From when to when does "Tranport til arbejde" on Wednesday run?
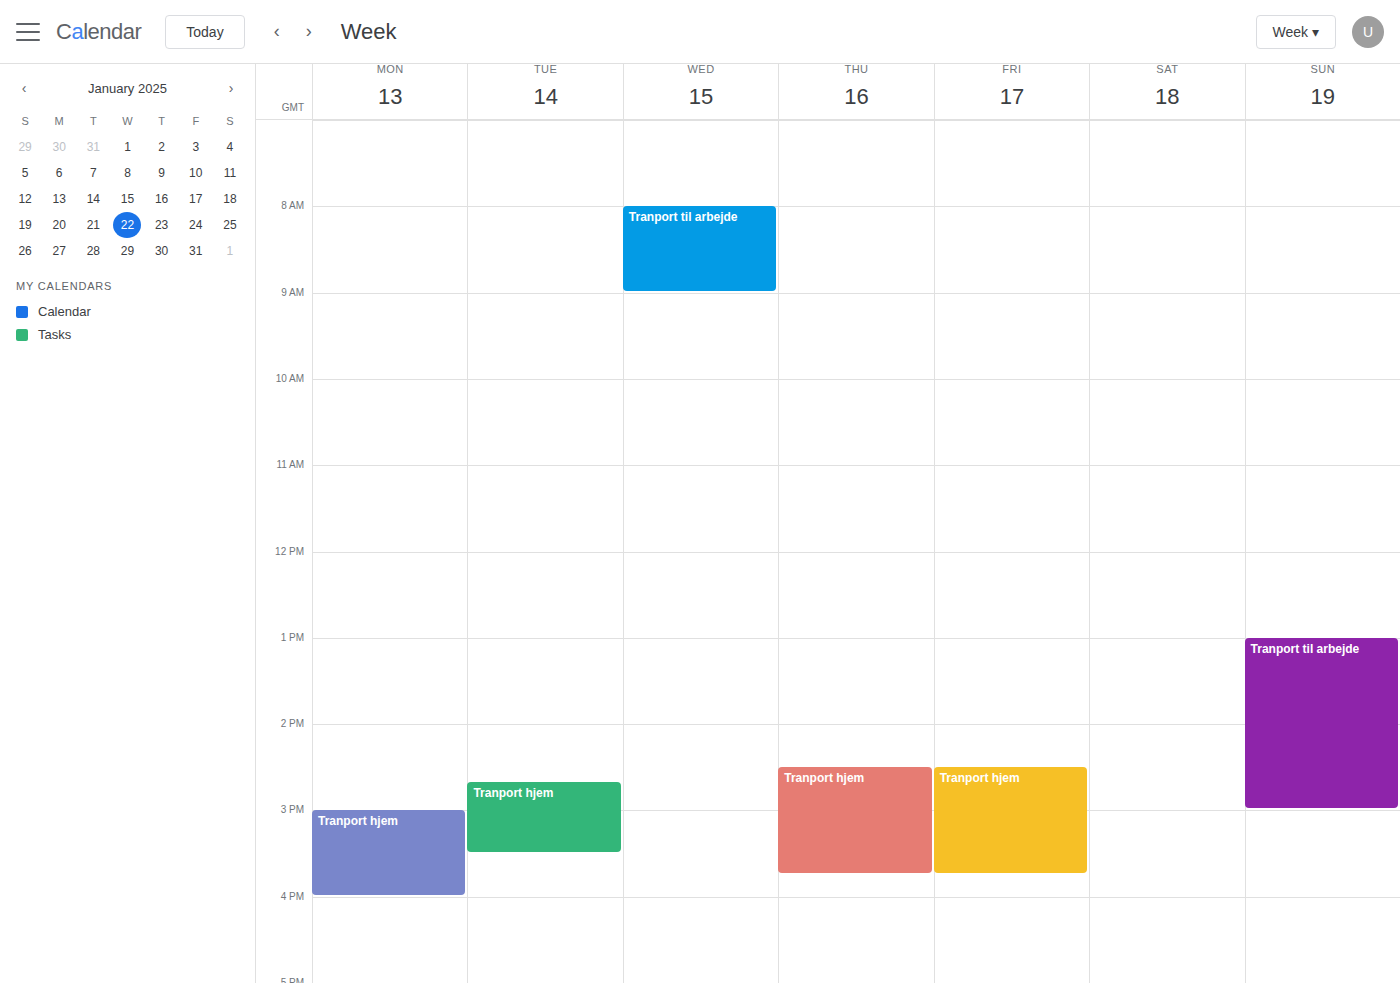
8:00 AM to 9:00 AM